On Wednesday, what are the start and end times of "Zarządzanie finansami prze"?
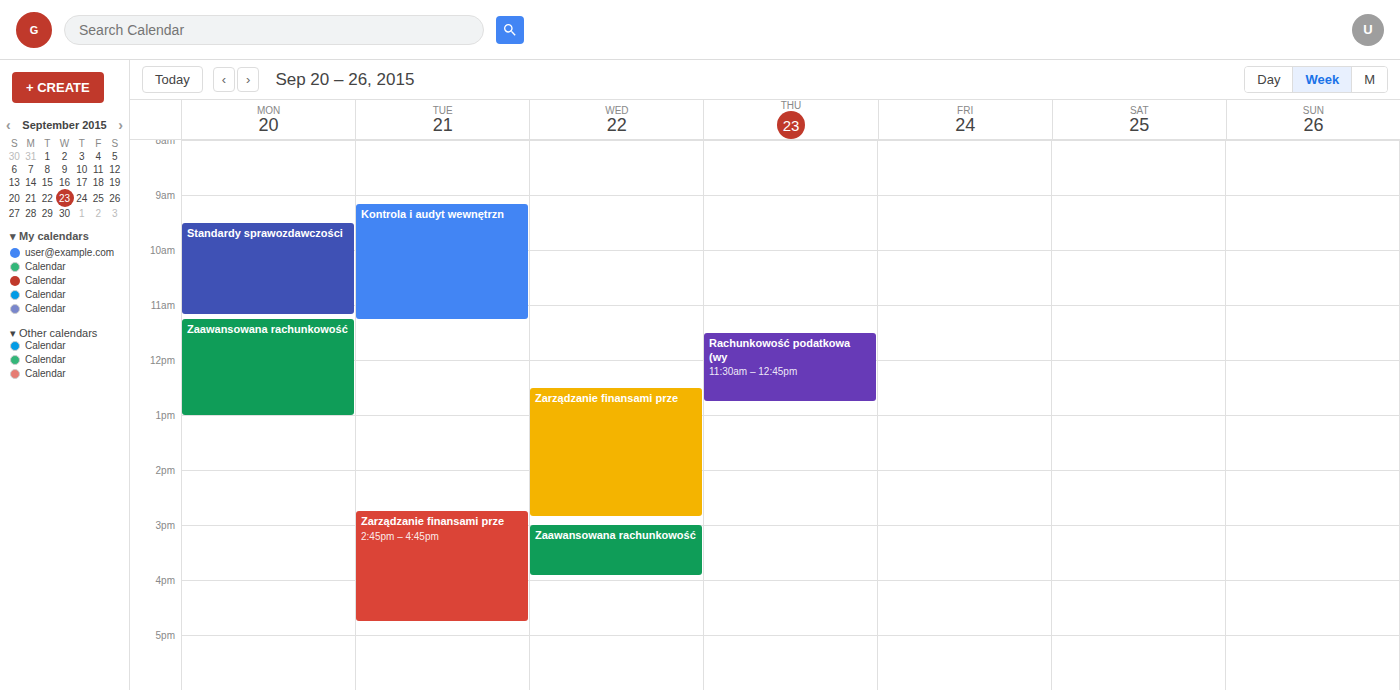
12:30 PM to 2:50 PM